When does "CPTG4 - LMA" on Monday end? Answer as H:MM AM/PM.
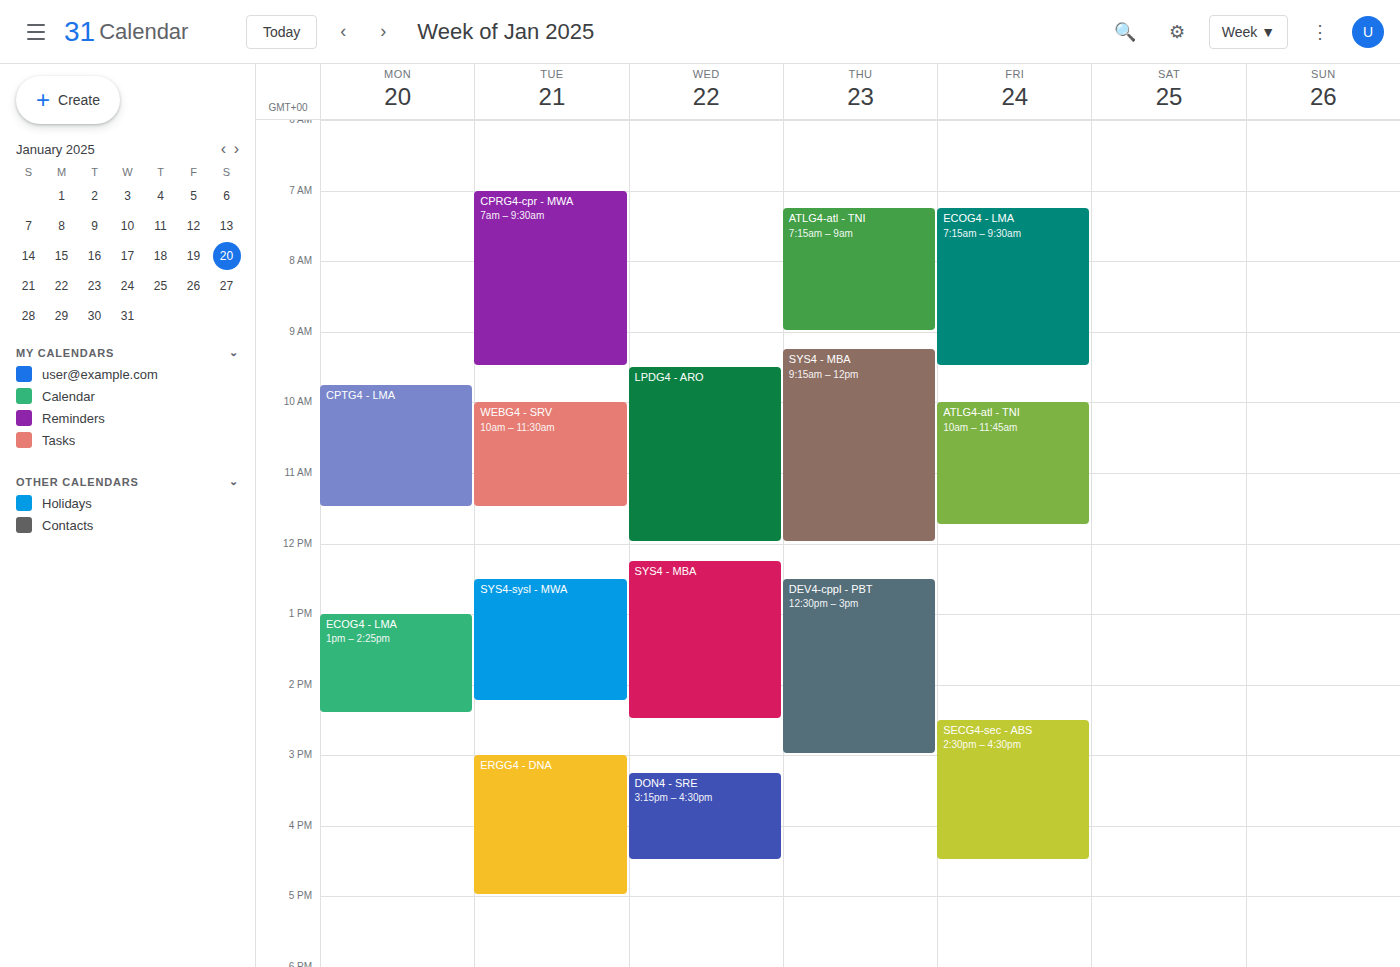
11:30 AM